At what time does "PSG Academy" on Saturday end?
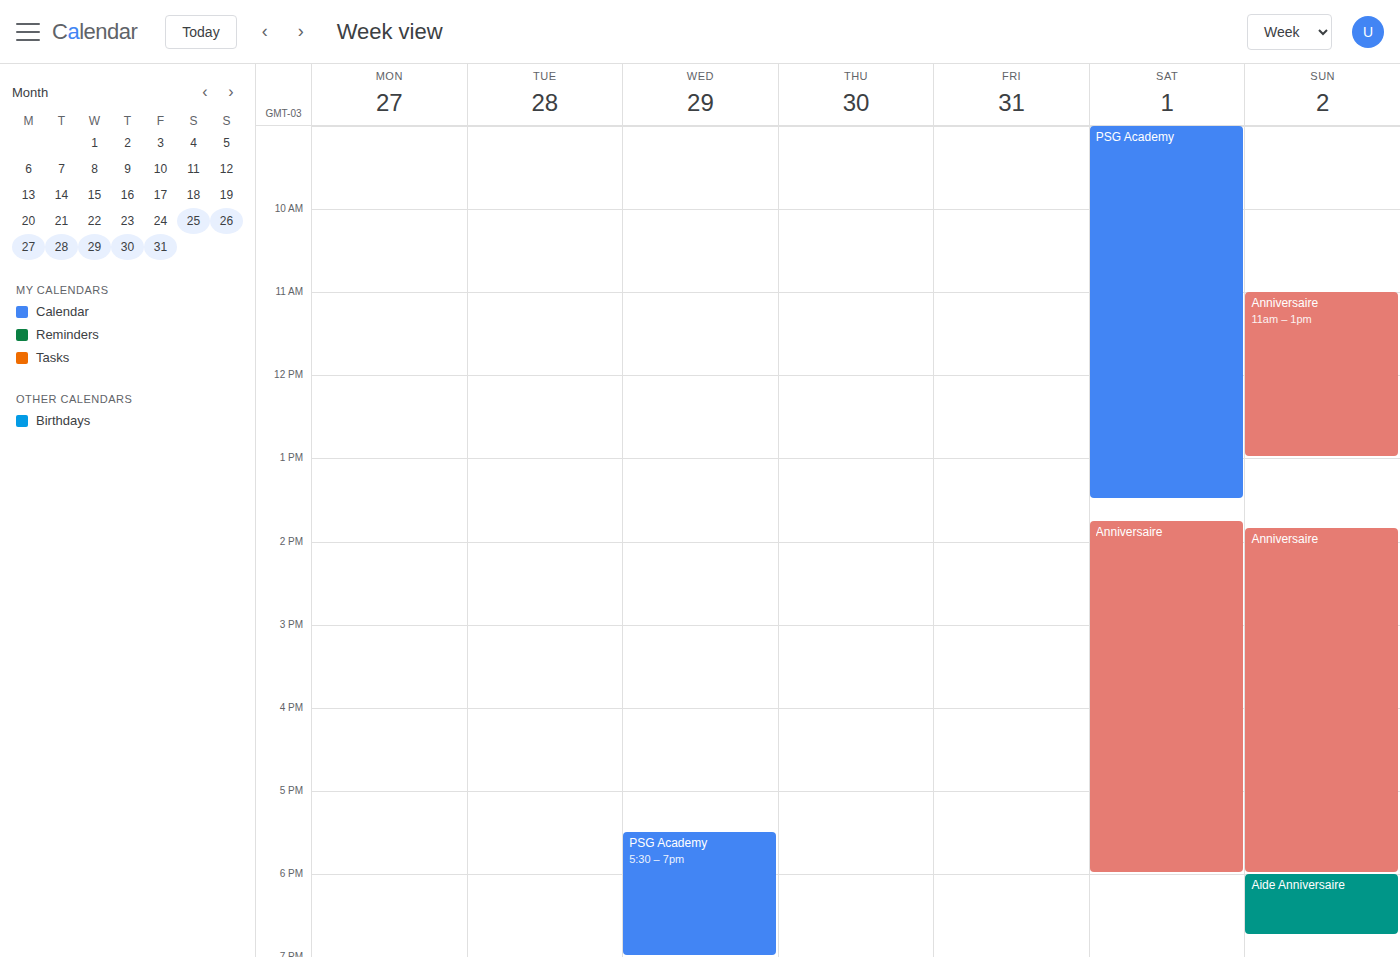
1:30 PM